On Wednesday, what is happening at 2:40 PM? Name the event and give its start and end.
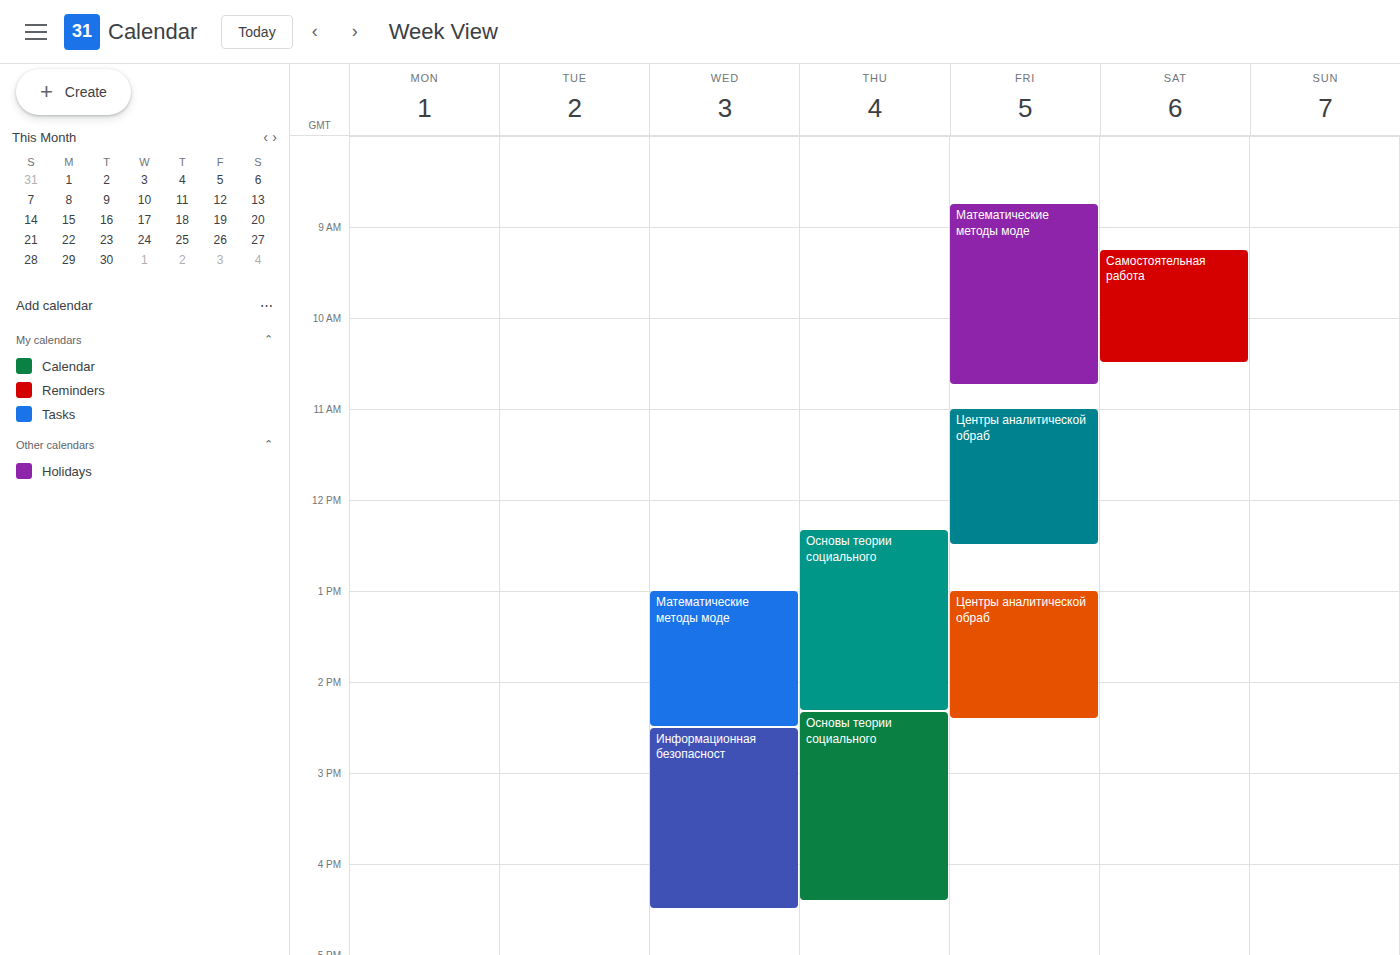
"Информационная безопасност", 2:30 PM to 4:30 PM